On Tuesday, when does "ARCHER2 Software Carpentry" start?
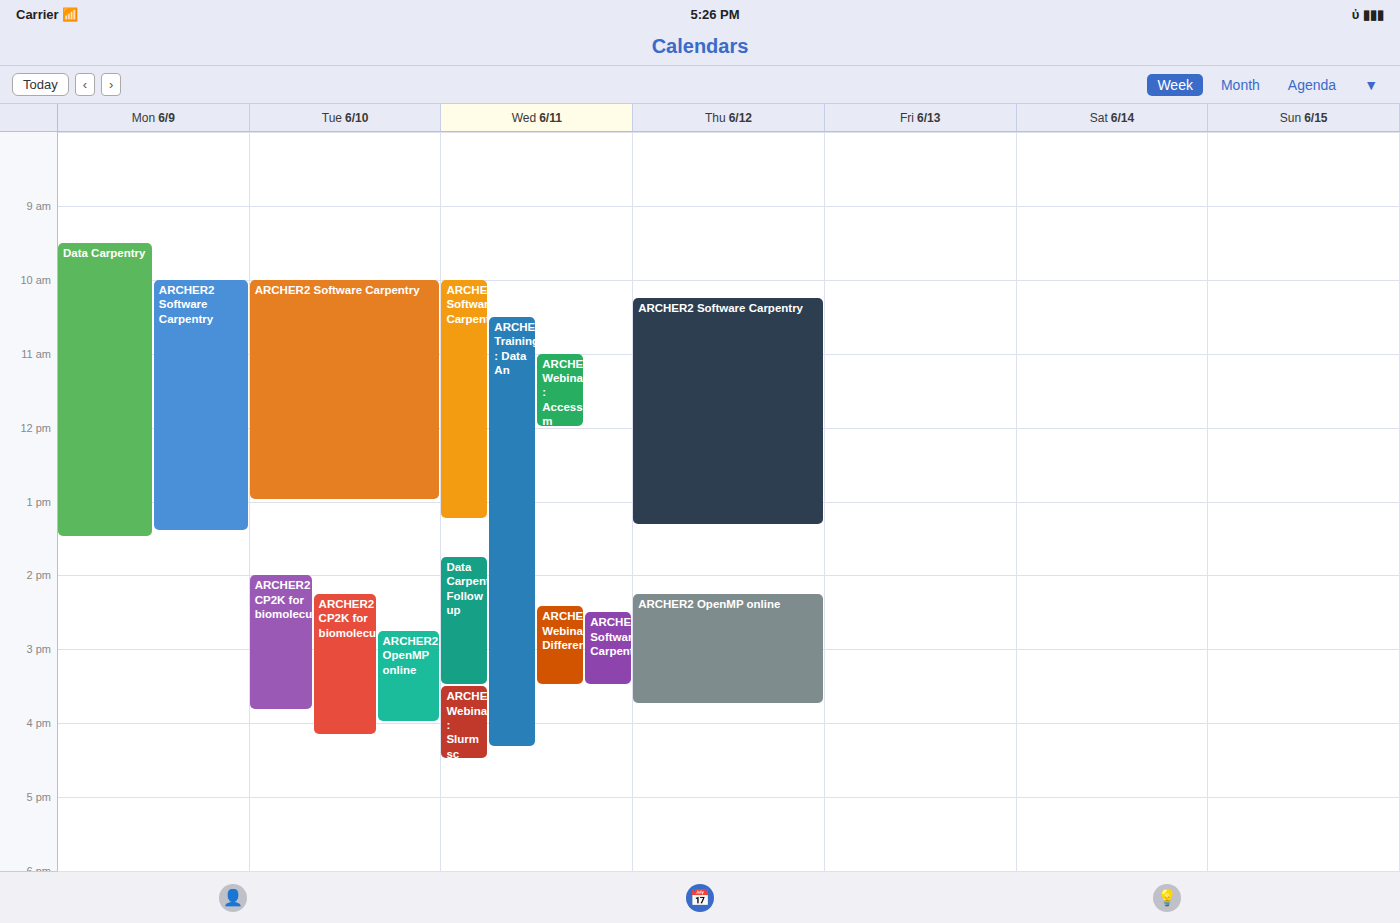
10:00 AM